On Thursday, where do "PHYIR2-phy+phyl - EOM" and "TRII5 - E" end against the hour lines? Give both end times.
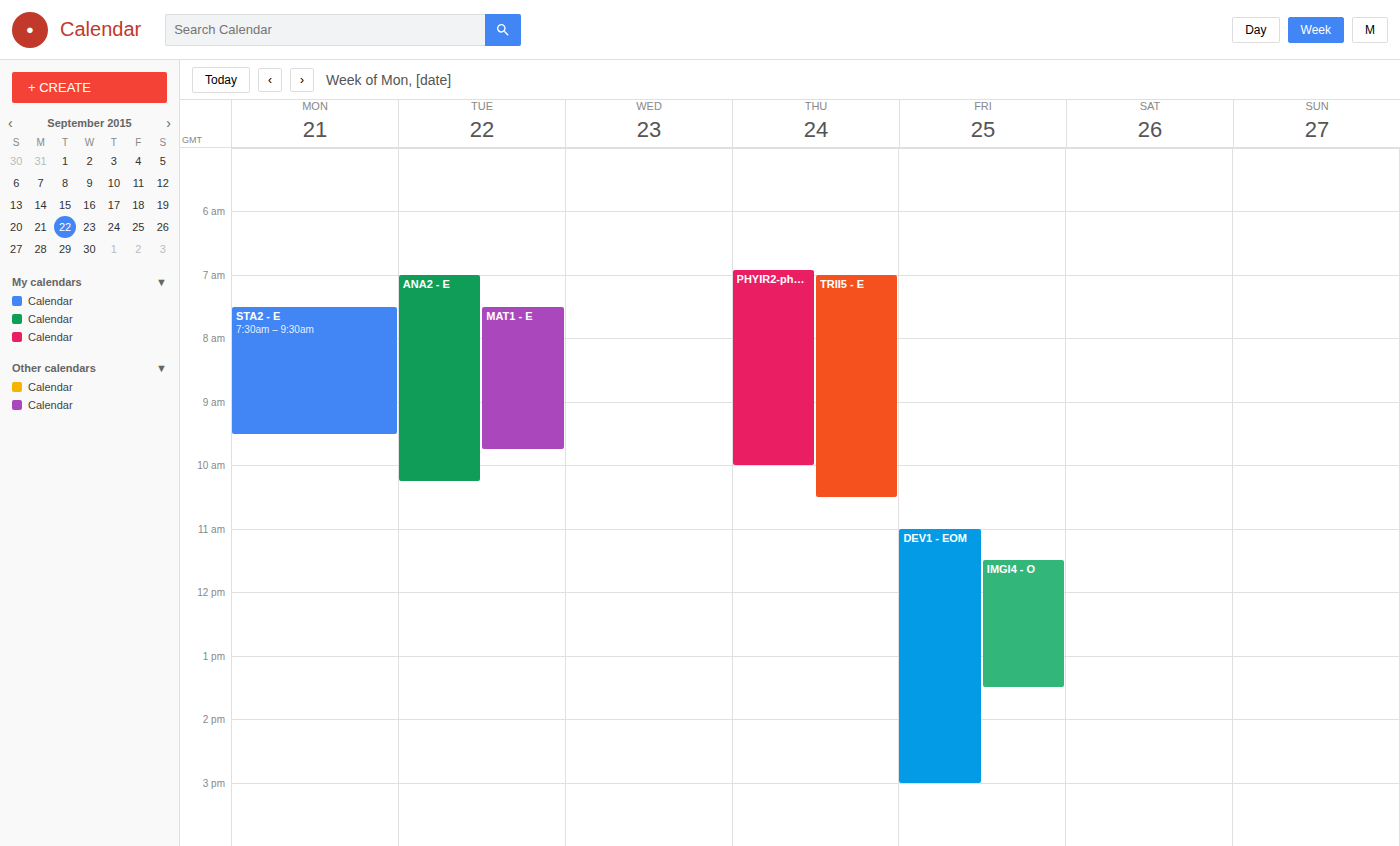
"PHYIR2-phy+phyl - EOM": 10:00 AM, exactly on the 10 AM line. "TRII5 - E": 10:30 AM, halfway between the 10 AM and 11 AM lines.